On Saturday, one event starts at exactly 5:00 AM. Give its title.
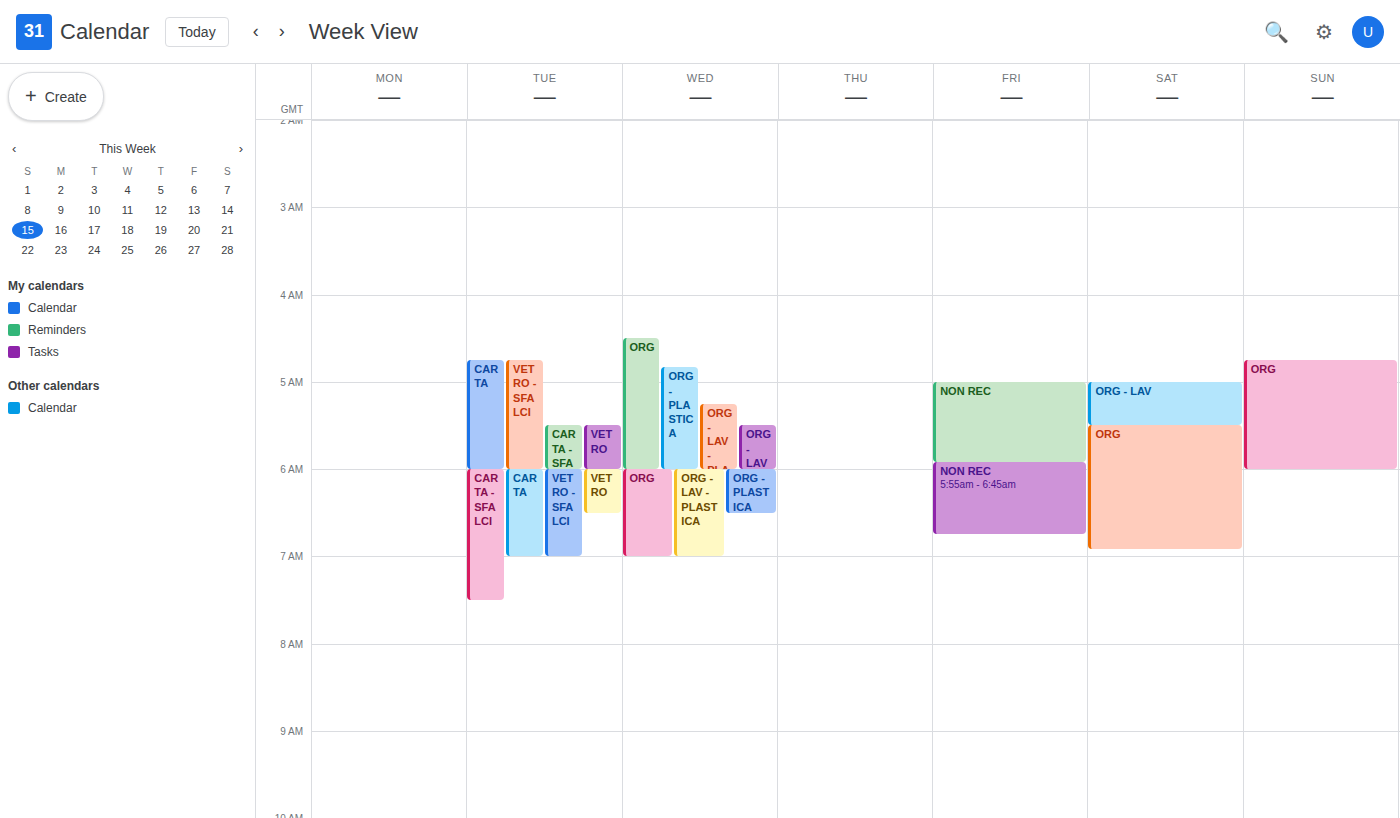
"ORG - LAV"